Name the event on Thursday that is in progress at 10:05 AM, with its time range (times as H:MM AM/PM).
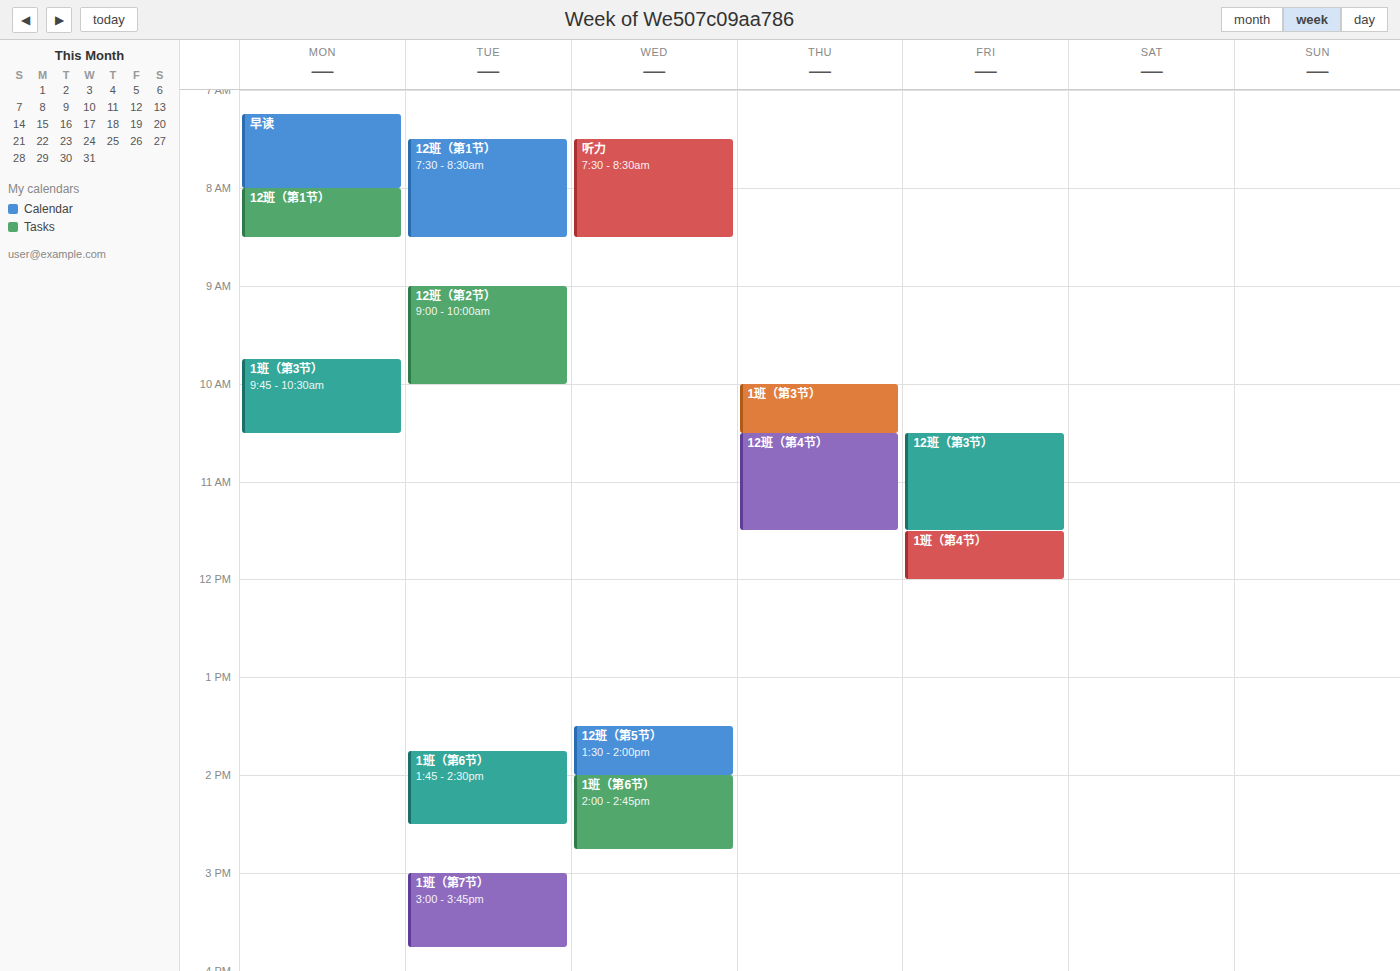
"1班（第3节）", 10:00 AM to 10:30 AM